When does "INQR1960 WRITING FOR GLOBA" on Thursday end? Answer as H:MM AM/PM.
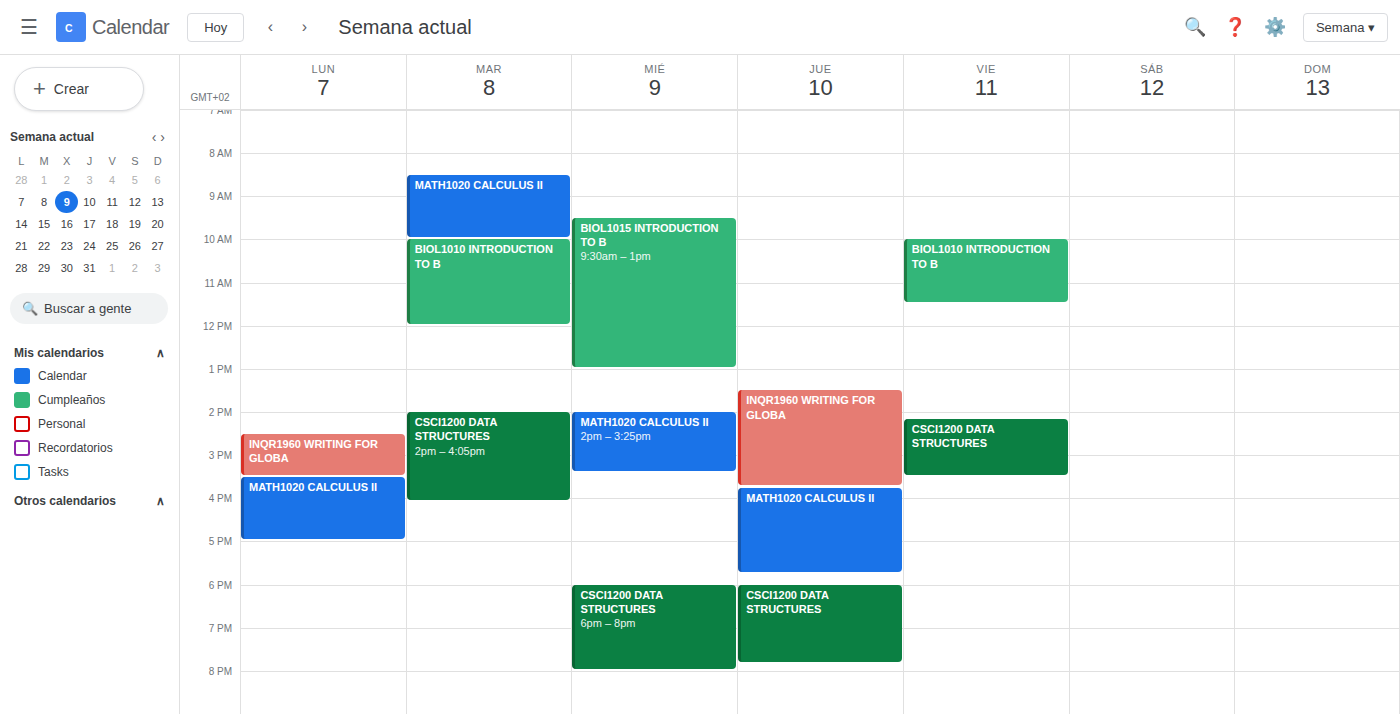
3:45 PM